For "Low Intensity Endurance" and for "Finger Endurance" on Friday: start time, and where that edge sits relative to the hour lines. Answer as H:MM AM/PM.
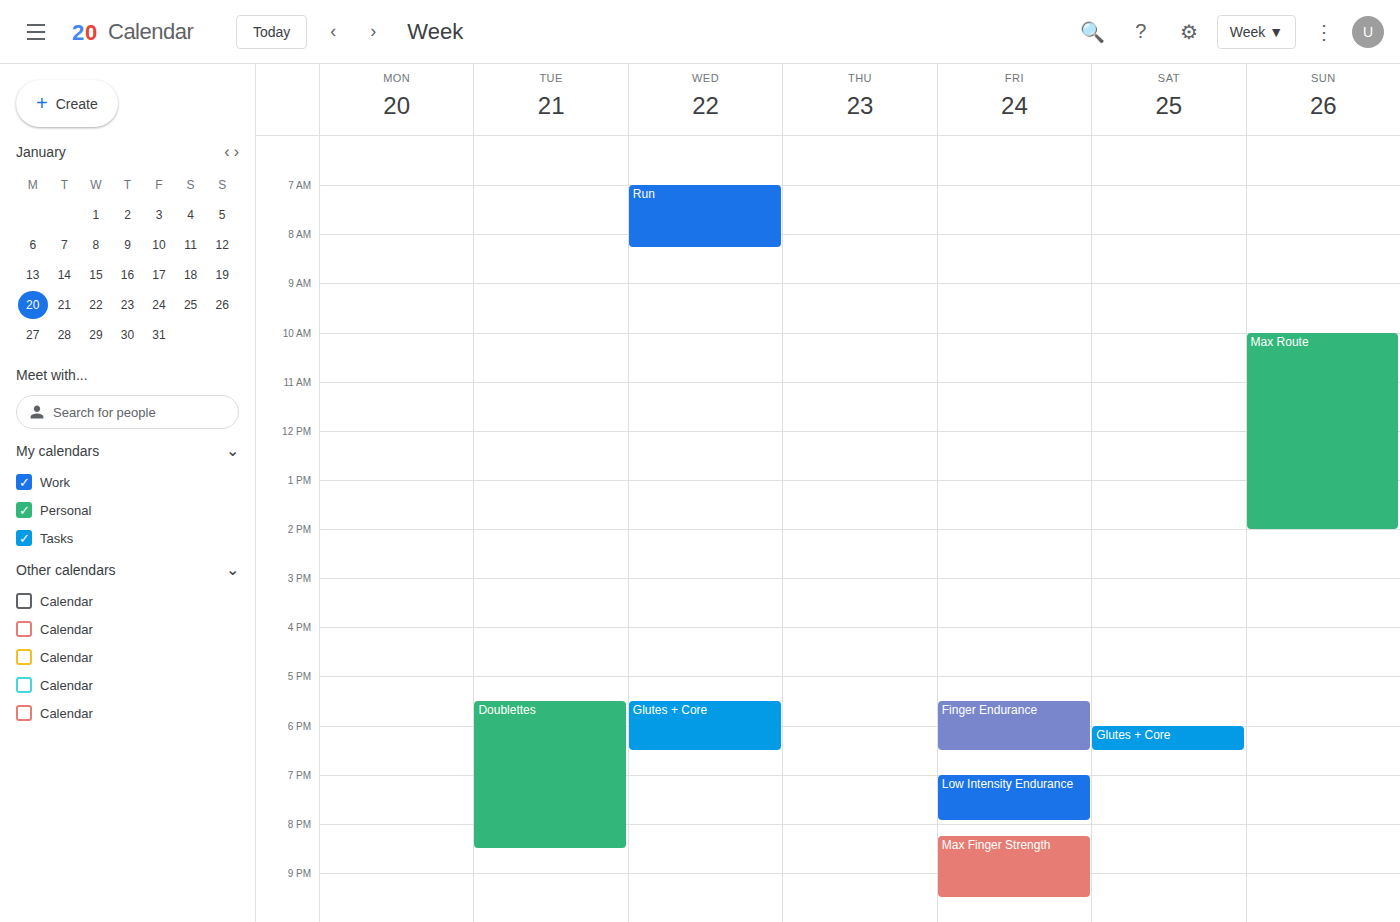
"Low Intensity Endurance": 7:00 PM, exactly on the 7 PM line. "Finger Endurance": 5:30 PM, halfway between the 5 PM and 6 PM lines.